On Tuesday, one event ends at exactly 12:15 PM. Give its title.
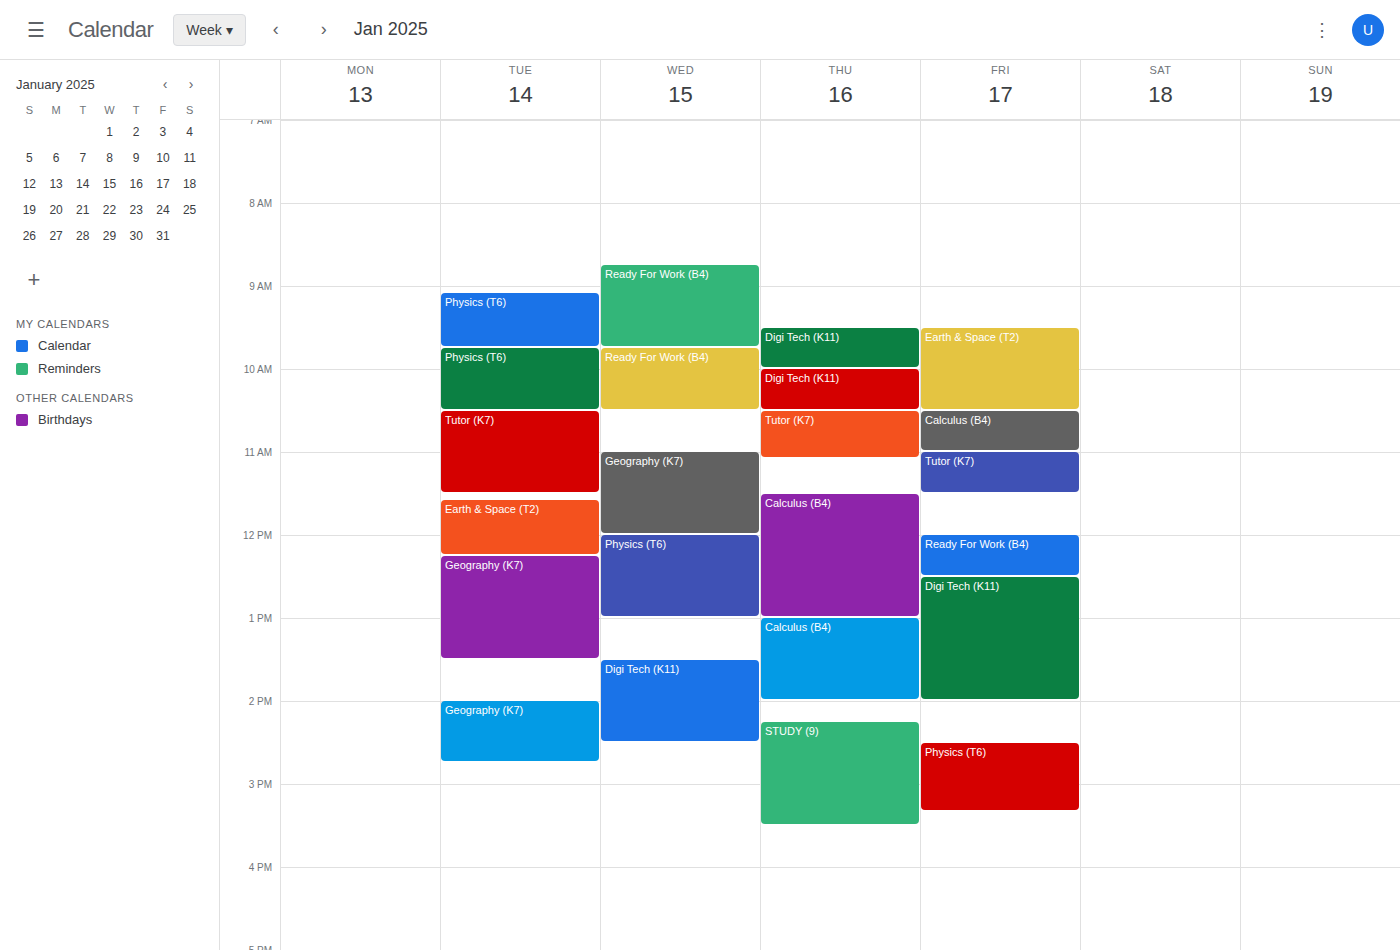
"Earth & Space (T2)"